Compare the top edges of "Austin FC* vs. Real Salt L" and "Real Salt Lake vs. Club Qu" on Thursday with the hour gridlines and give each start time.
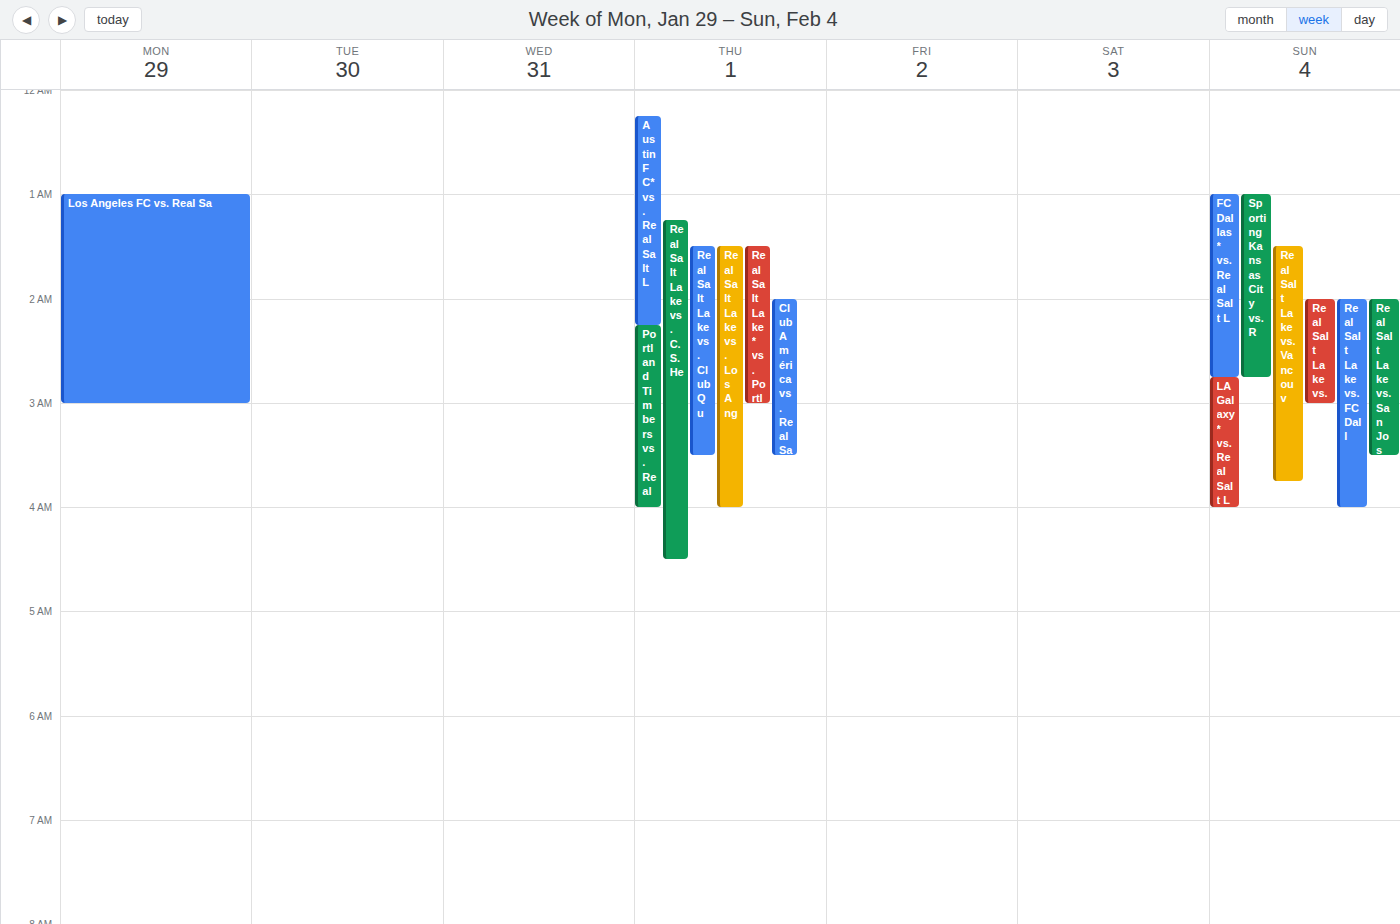
"Austin FC* vs. Real Salt L": 12:15 AM, neither: a quarter of the way from the 12 AM line to the 1 AM line. "Real Salt Lake vs. Club Qu": 1:30 AM, halfway between the 1 AM and 2 AM lines.